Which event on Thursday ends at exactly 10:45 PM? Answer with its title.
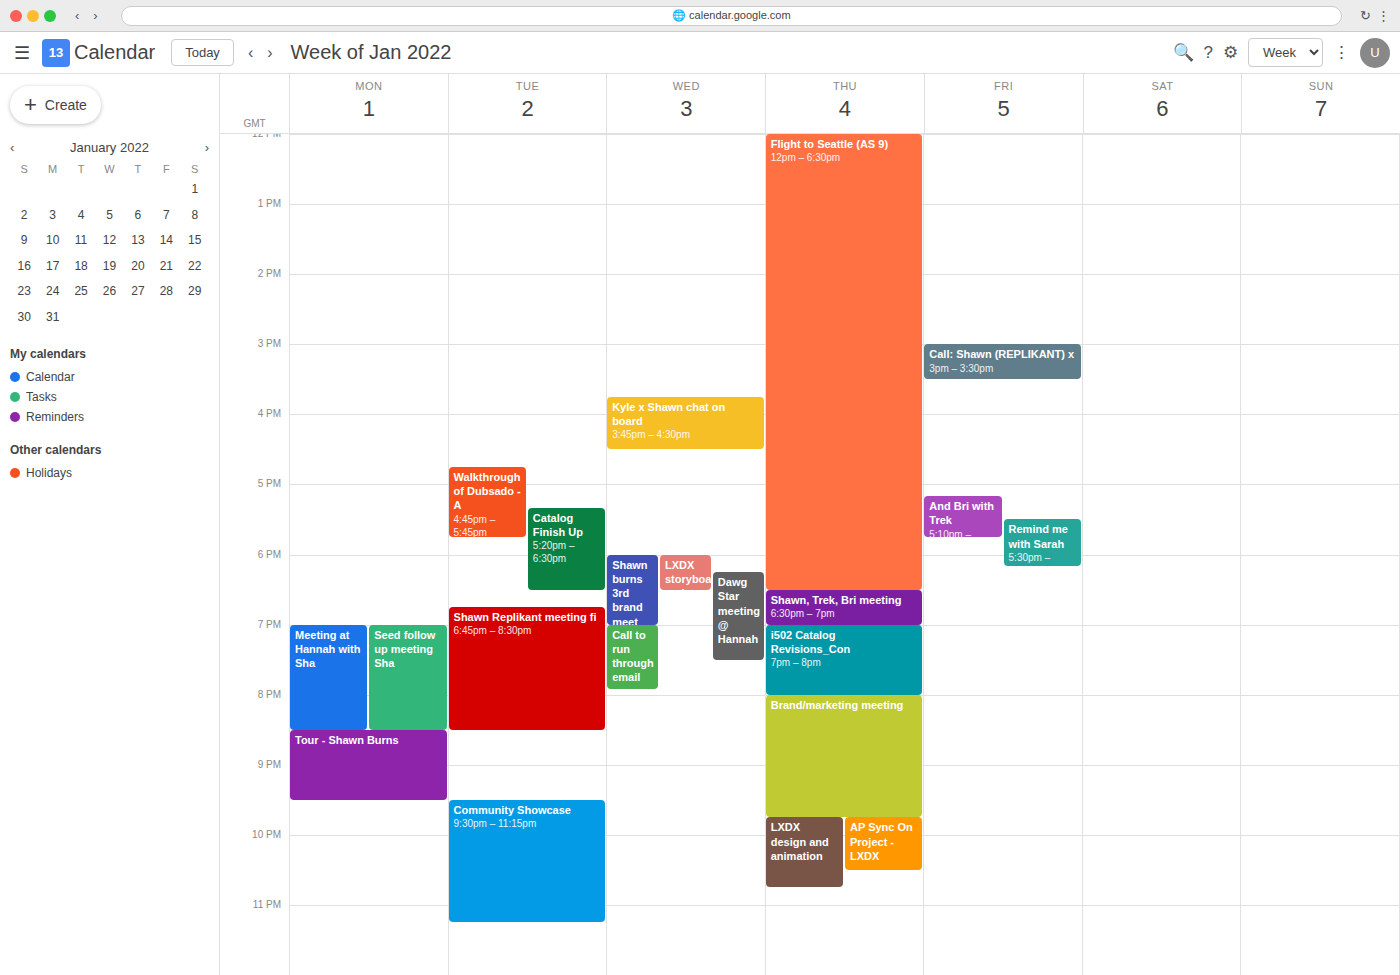
"LXDX design and animation"